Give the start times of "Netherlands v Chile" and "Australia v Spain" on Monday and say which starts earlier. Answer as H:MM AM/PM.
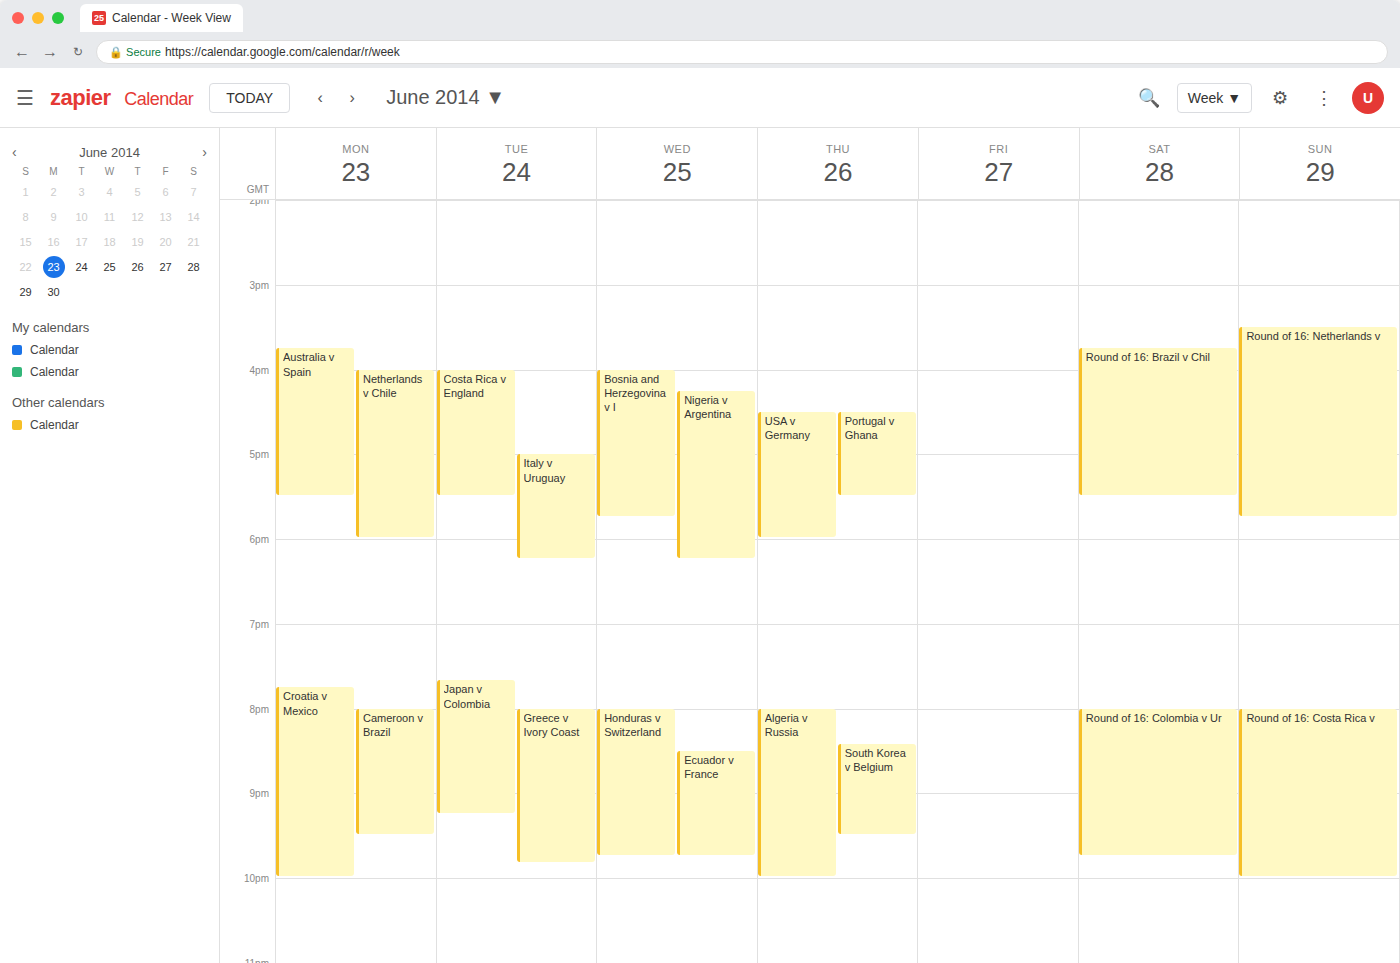
"Australia v Spain" 3:45 PM; "Netherlands v Chile" 4:00 PM.